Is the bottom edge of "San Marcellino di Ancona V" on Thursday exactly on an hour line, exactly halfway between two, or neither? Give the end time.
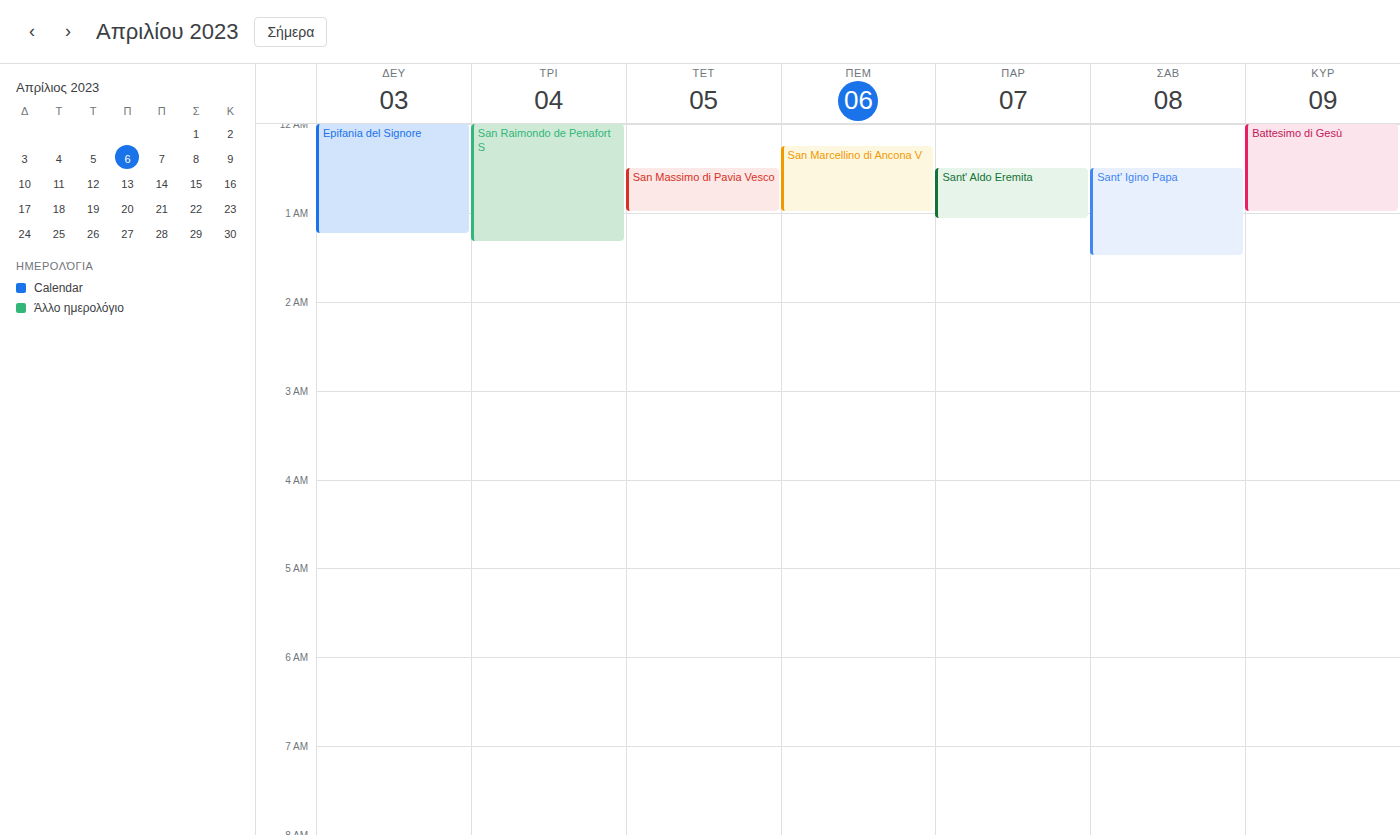
1:00 AM -- exactly on the 1 AM line.